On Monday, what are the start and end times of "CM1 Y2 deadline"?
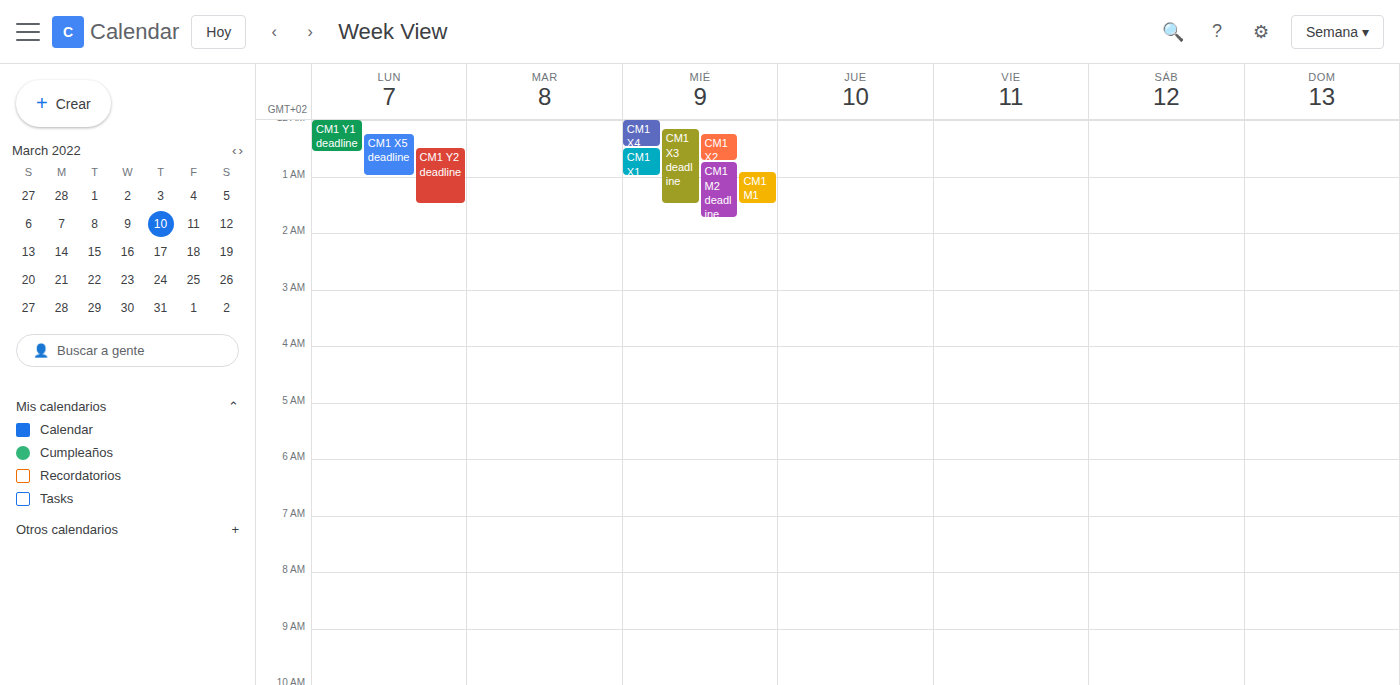
12:30 AM to 1:30 AM